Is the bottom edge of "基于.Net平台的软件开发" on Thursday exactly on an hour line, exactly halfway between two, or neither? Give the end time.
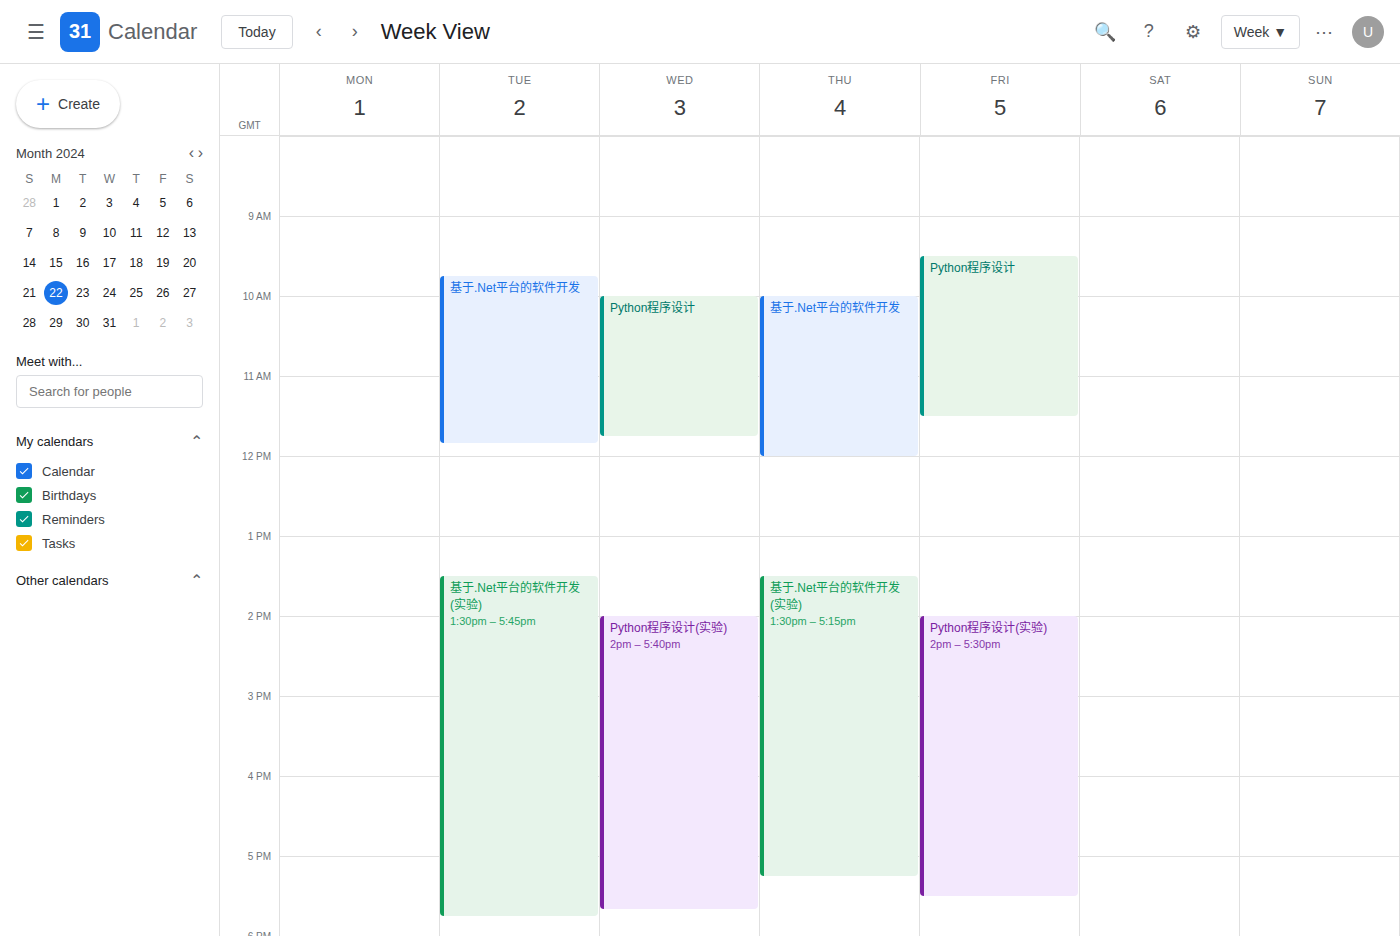
12:00 PM -- exactly on the 12 PM line.